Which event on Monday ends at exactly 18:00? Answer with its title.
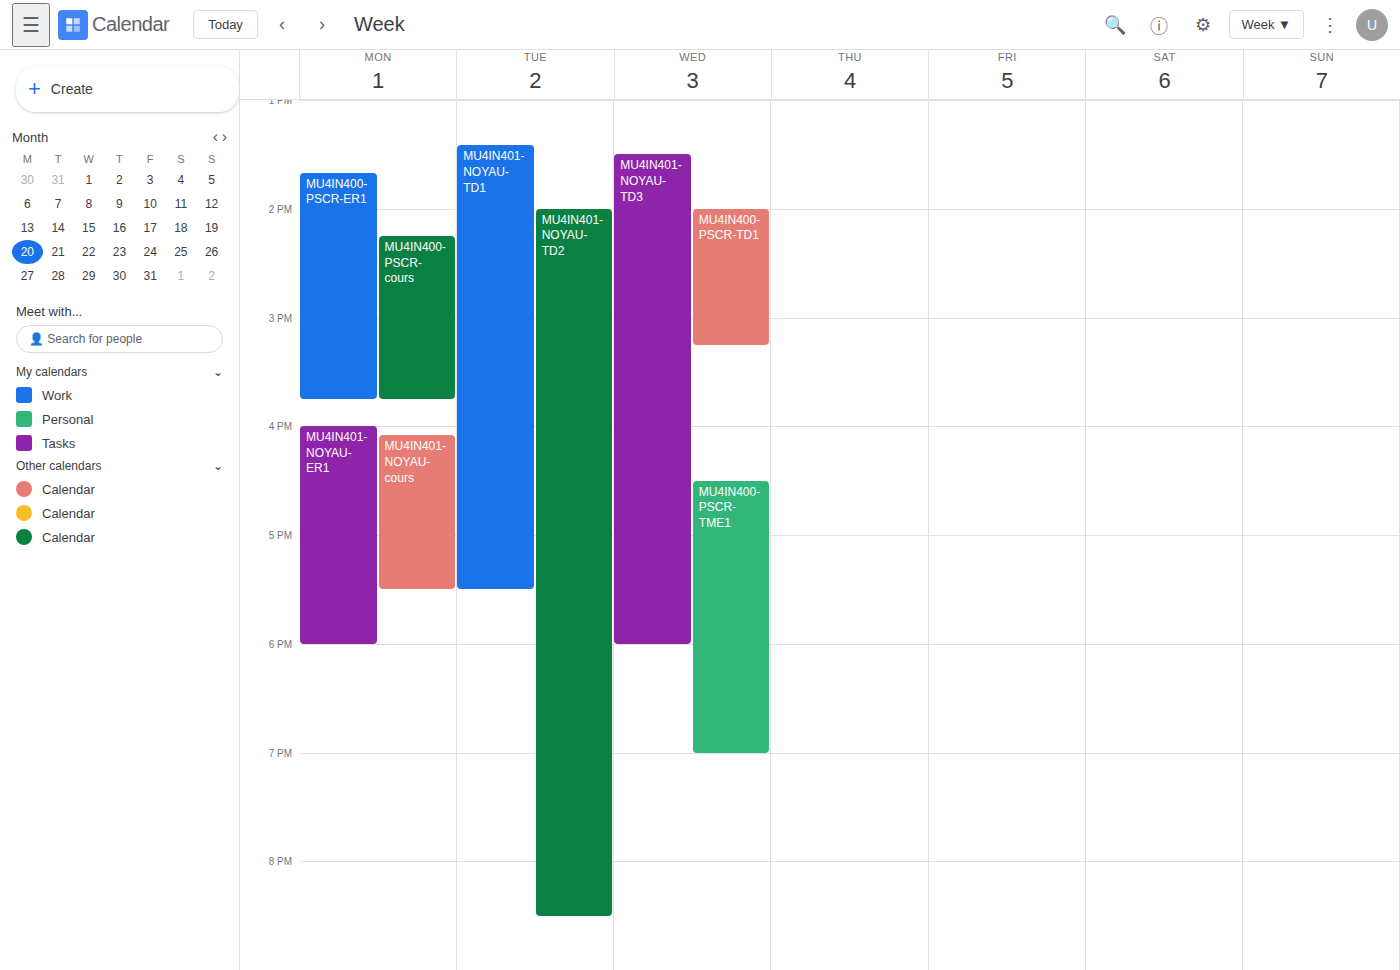
"MU4IN401-NOYAU-ER1"